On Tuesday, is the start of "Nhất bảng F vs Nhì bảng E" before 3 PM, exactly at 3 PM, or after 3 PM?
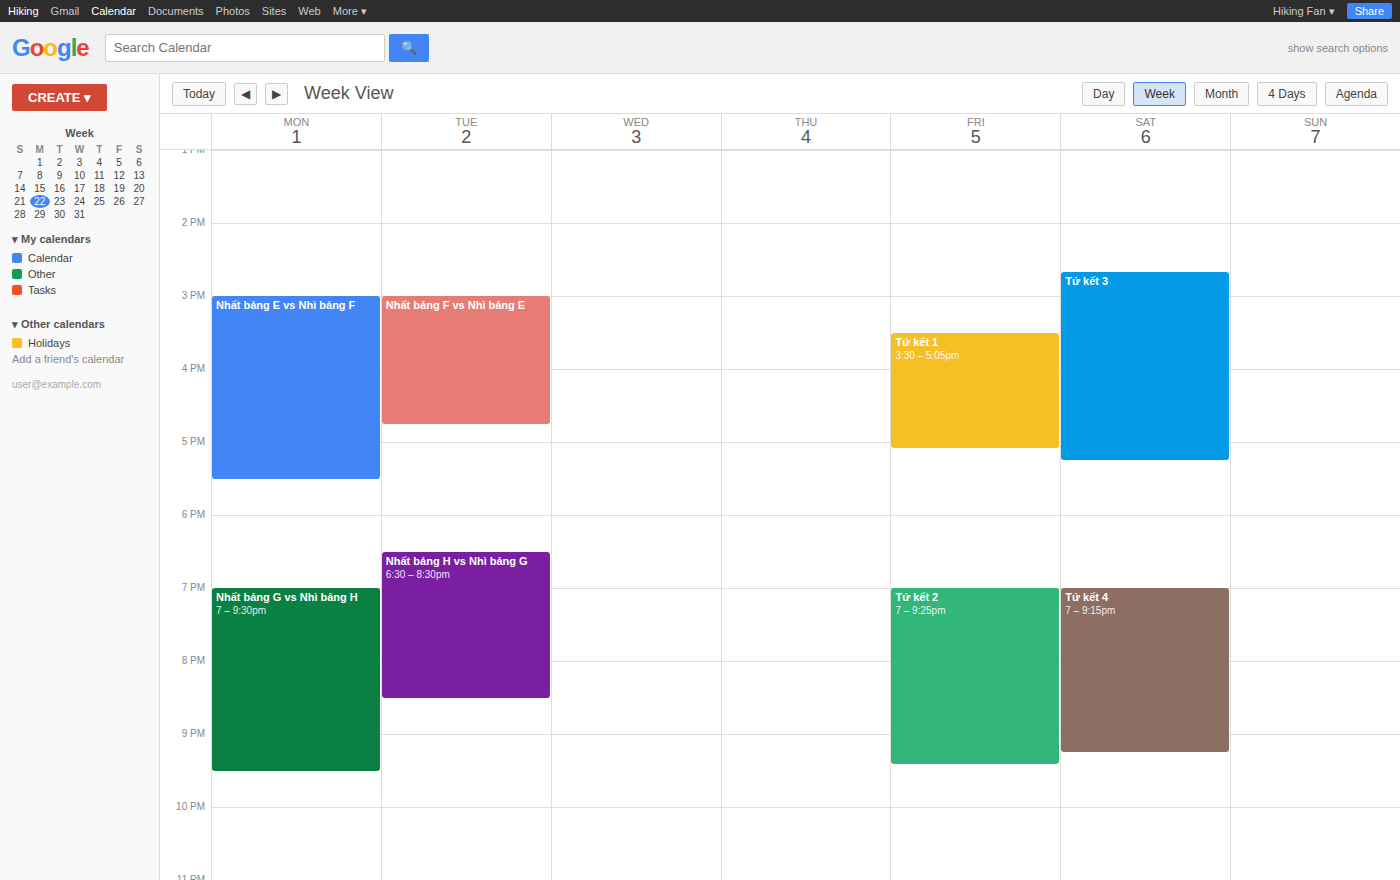
3:00 PM -- exactly at 3 PM, on the 3 PM line.